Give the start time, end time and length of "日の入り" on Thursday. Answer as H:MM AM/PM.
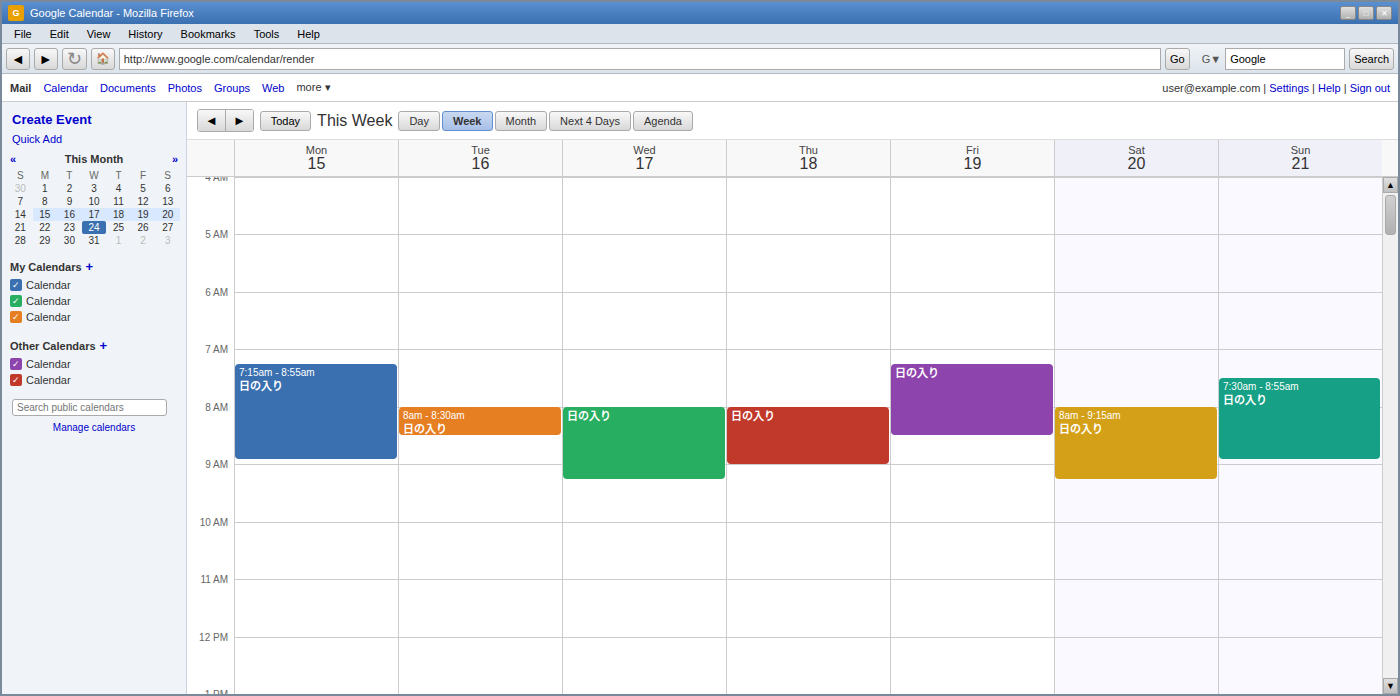
8:00 AM to 9:00 AM, 1 hour